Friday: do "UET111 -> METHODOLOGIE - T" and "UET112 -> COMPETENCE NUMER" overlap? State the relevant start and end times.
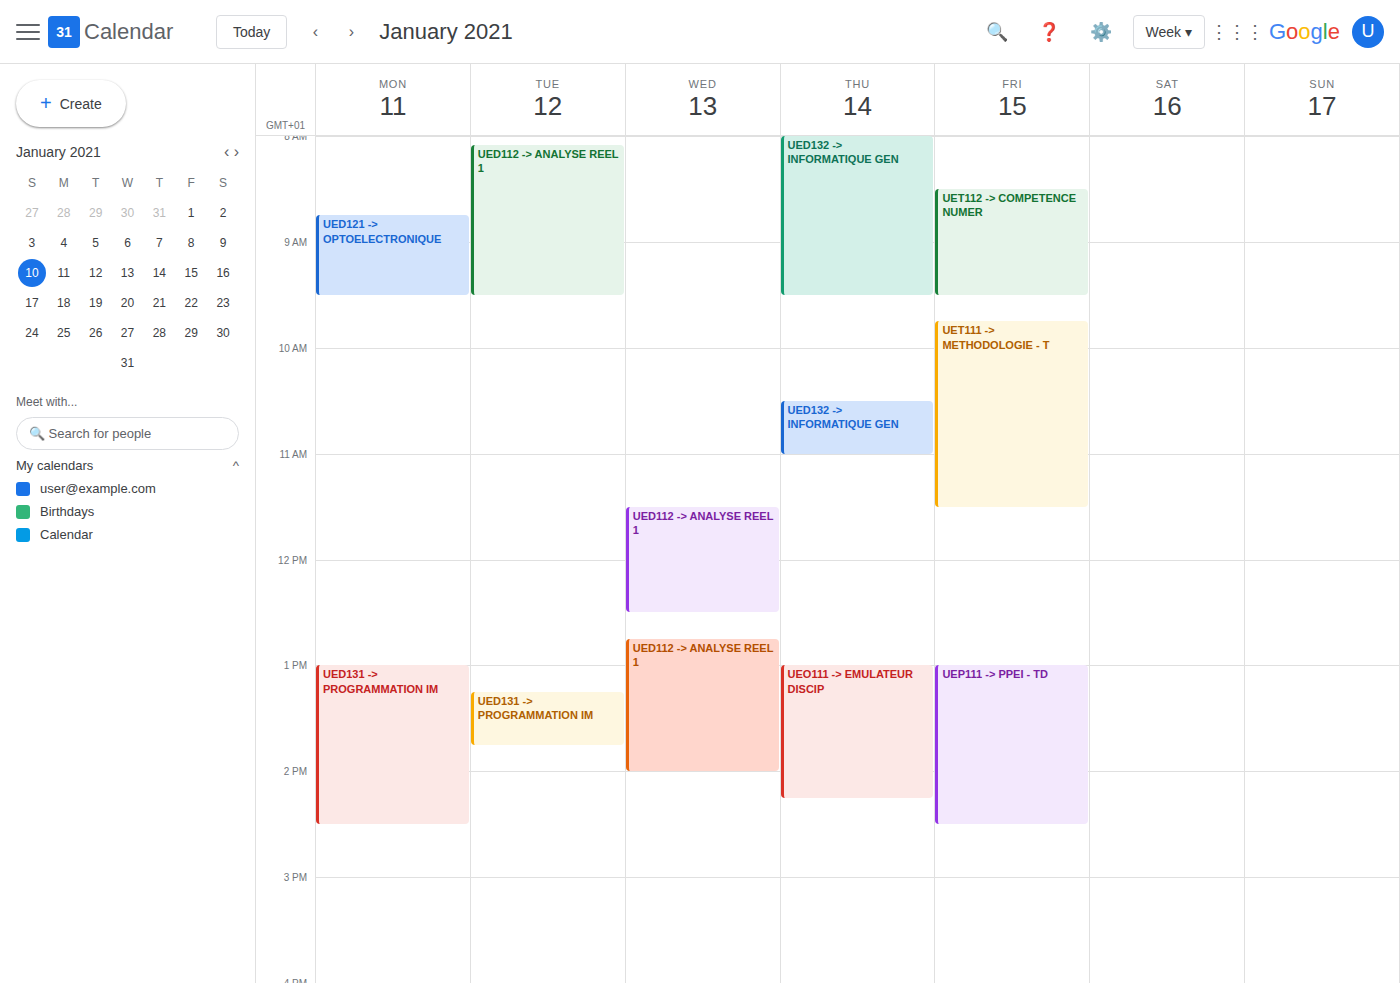
"UET112 -> COMPETENCE NUMER" ends at 09:30 and "UET111 -> METHODOLOGIE - T" starts at 09:45 -- no overlap.